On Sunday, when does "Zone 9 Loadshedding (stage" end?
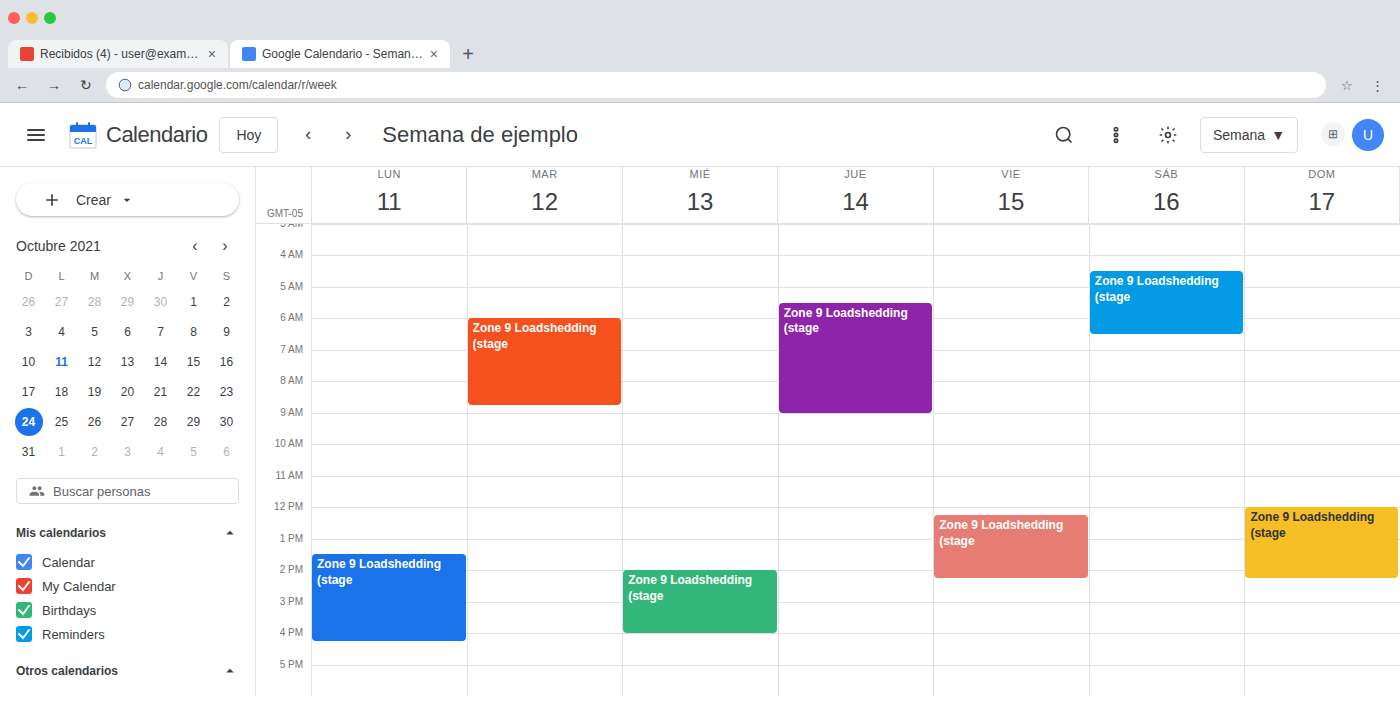
2:15 PM